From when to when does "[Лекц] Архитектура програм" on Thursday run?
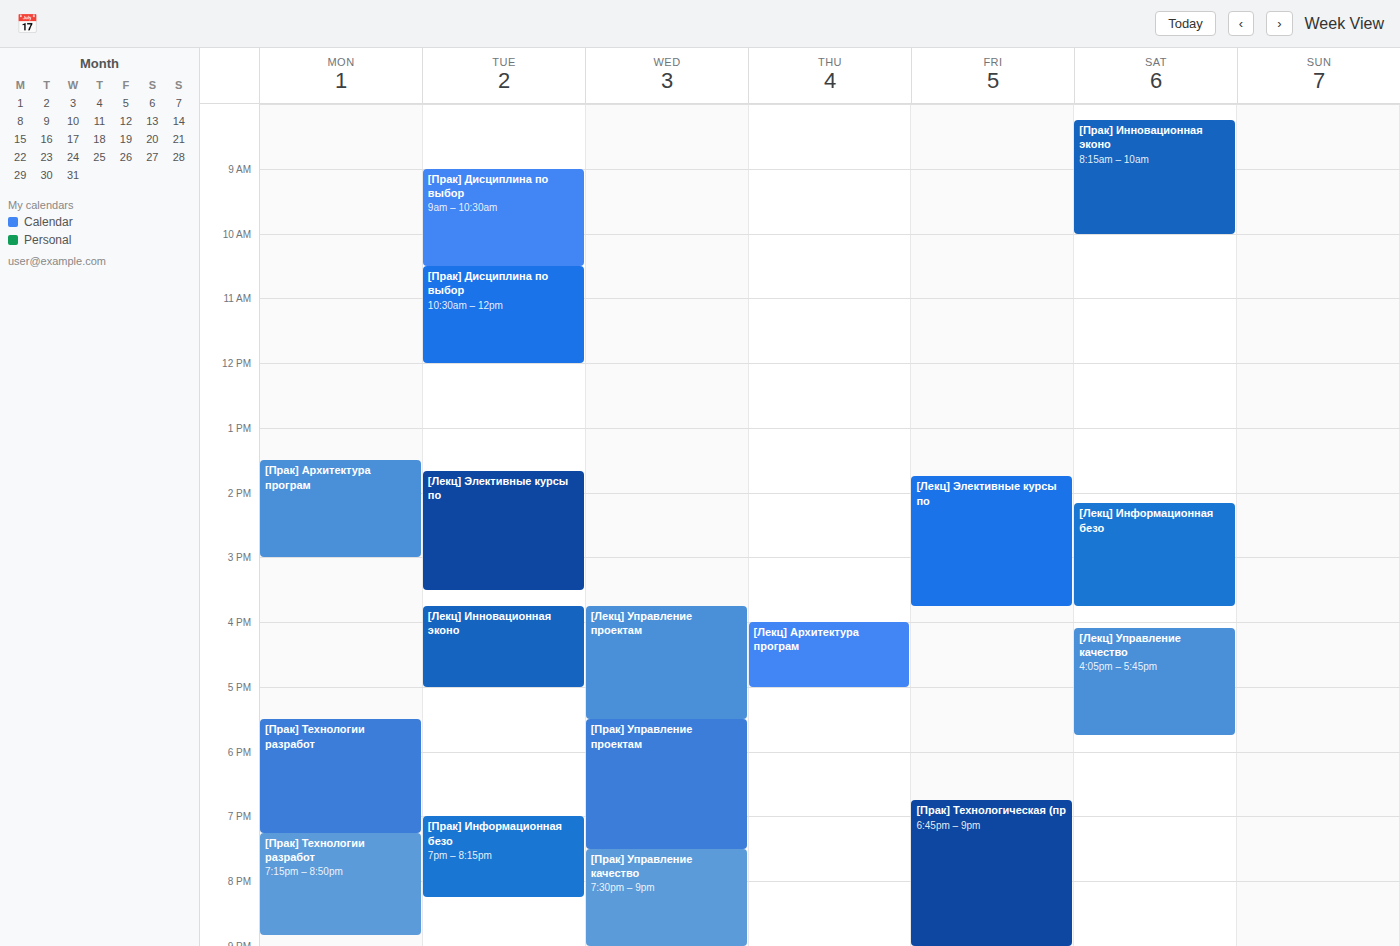
4:00 PM to 5:00 PM